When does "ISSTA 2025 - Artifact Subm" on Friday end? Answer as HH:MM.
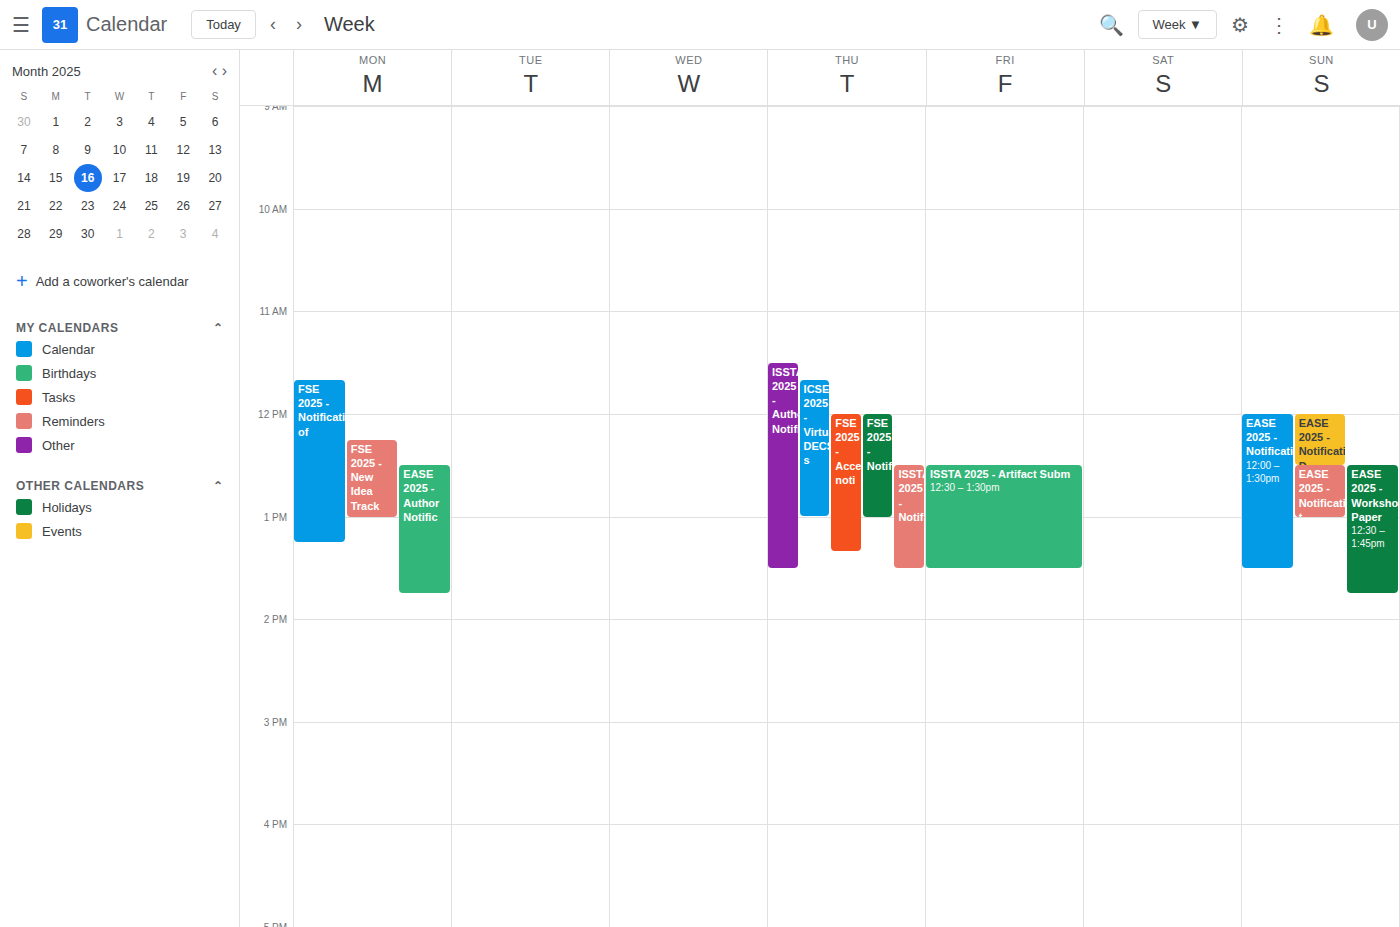
13:30